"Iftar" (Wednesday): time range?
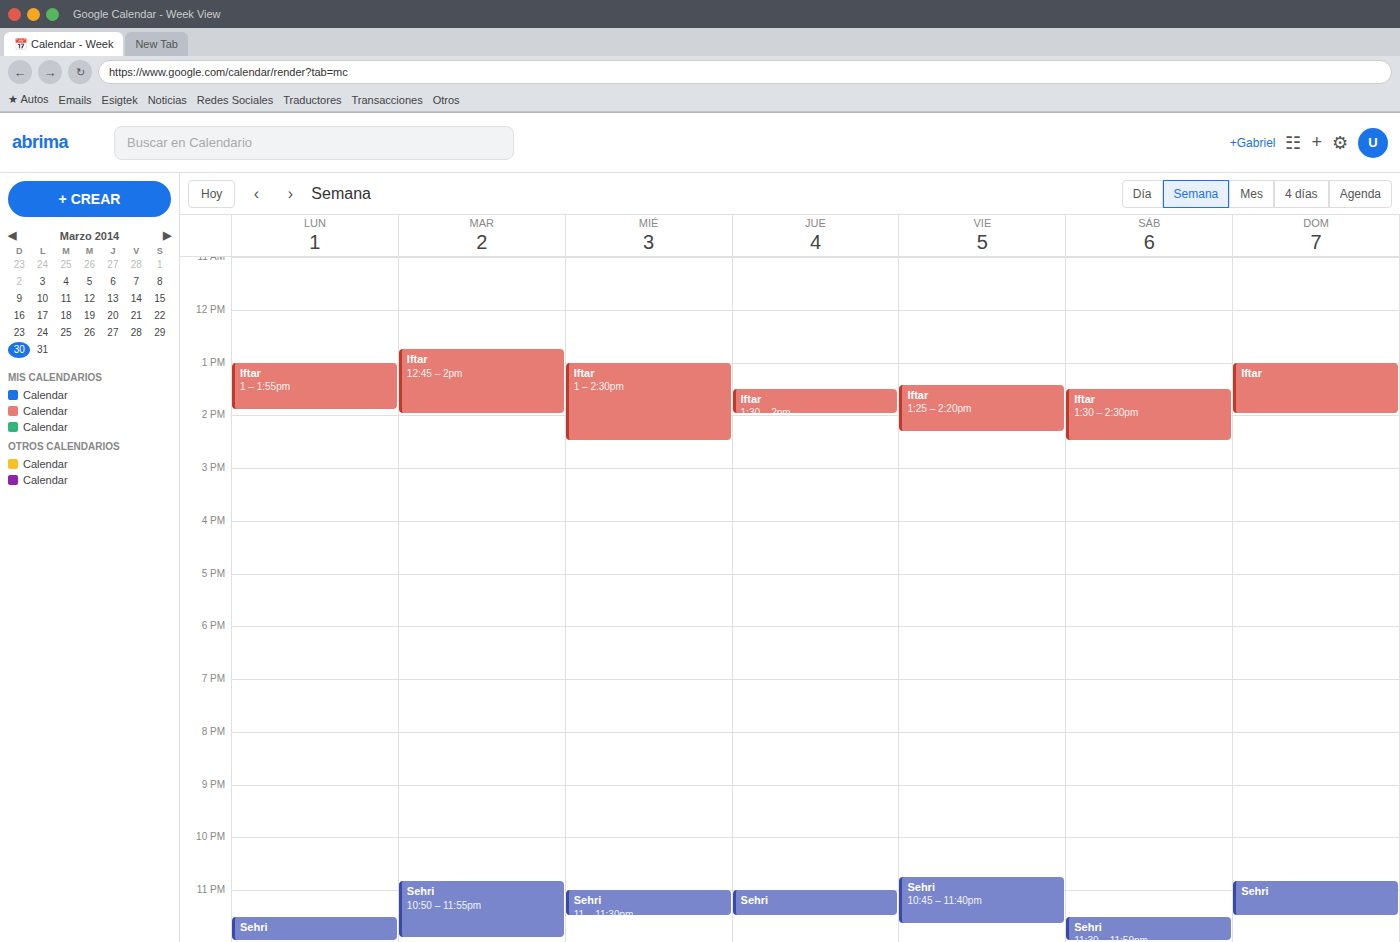
1:00 PM to 2:30 PM